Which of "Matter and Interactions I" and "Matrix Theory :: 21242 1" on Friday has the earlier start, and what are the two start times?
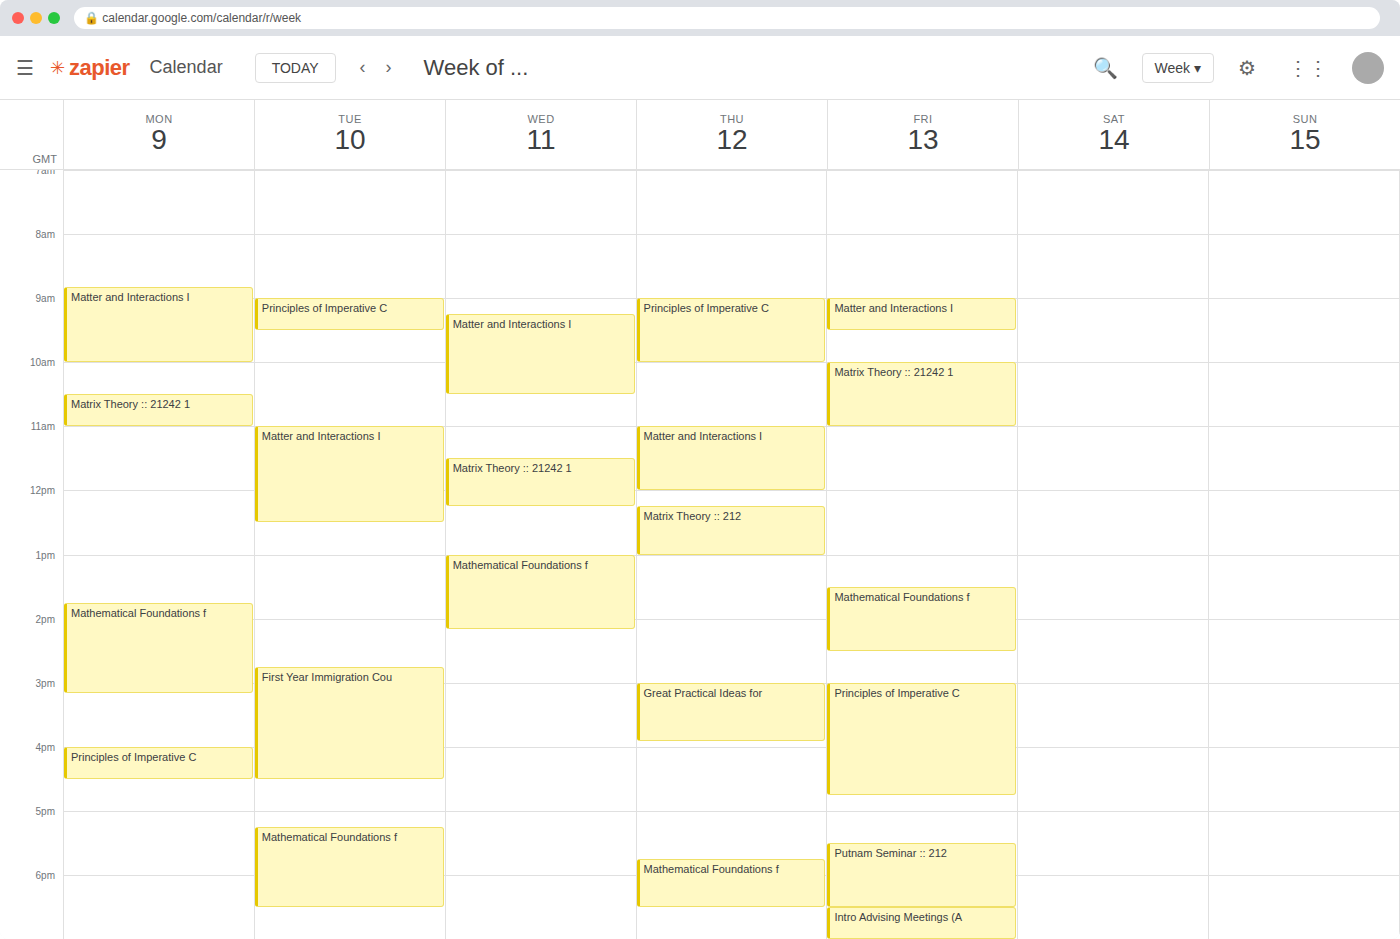
"Matter and Interactions I" 9:00 AM; "Matrix Theory :: 21242 1" 10:00 AM.